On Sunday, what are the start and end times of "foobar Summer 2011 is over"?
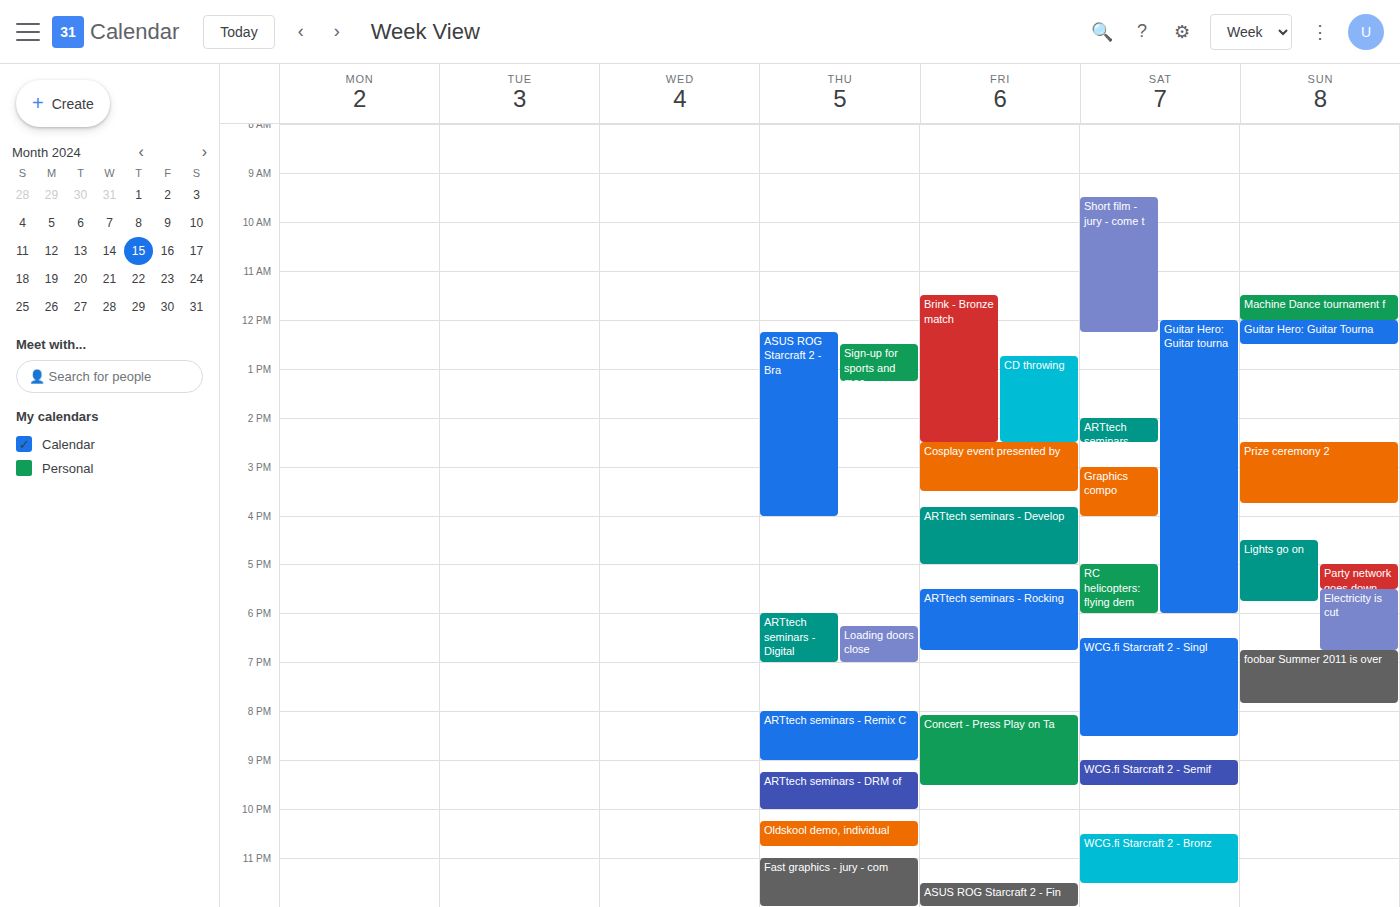
18:45 to 19:50